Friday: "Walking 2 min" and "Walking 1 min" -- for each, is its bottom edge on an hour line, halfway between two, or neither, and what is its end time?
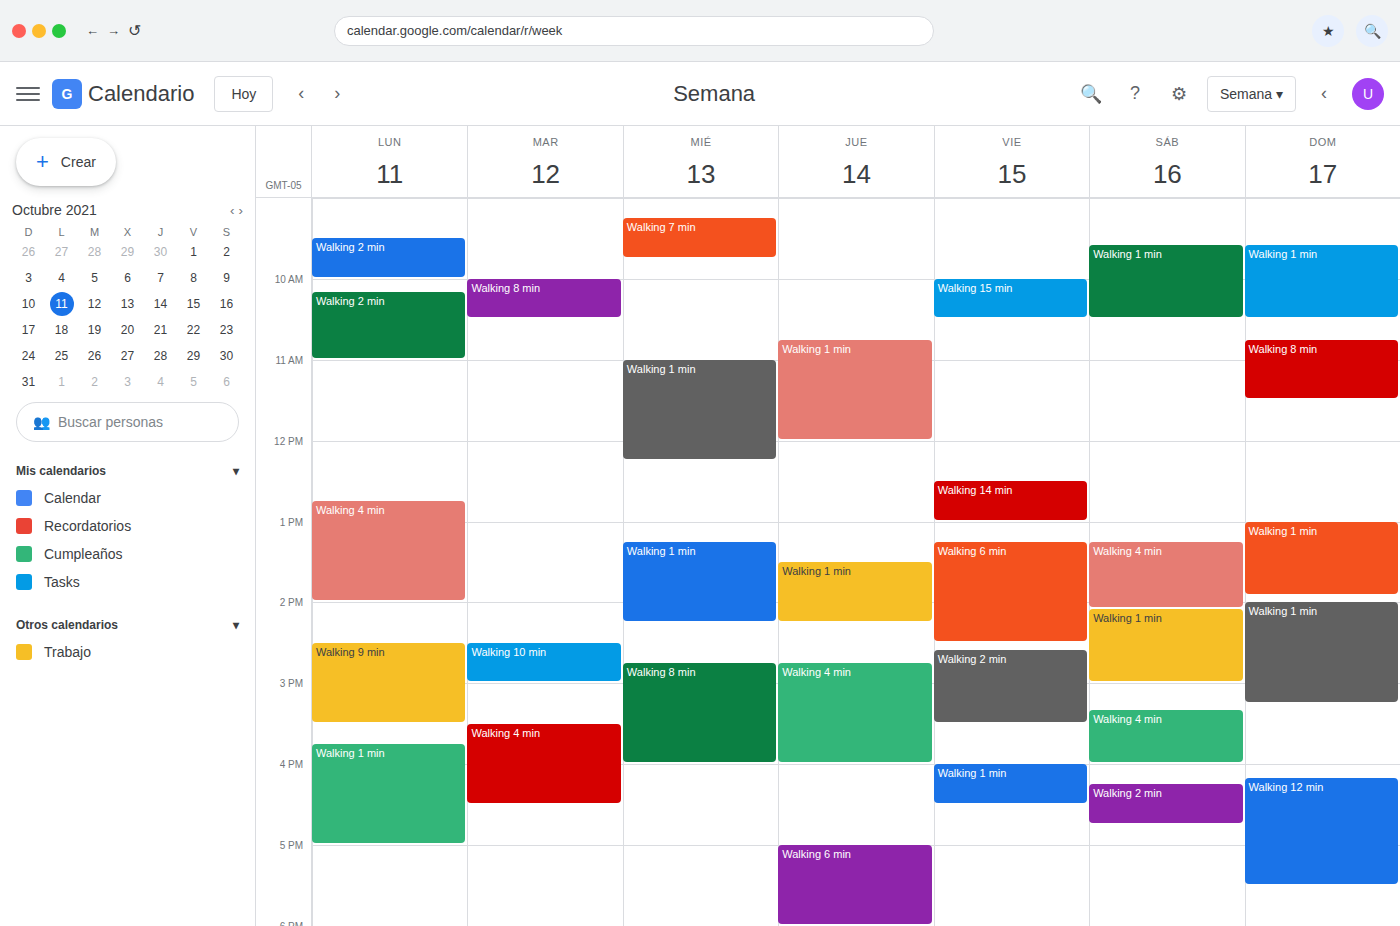
"Walking 2 min": 3:30 PM, halfway between the 3 PM and 4 PM lines. "Walking 1 min": 4:30 PM, halfway between the 4 PM and 5 PM lines.